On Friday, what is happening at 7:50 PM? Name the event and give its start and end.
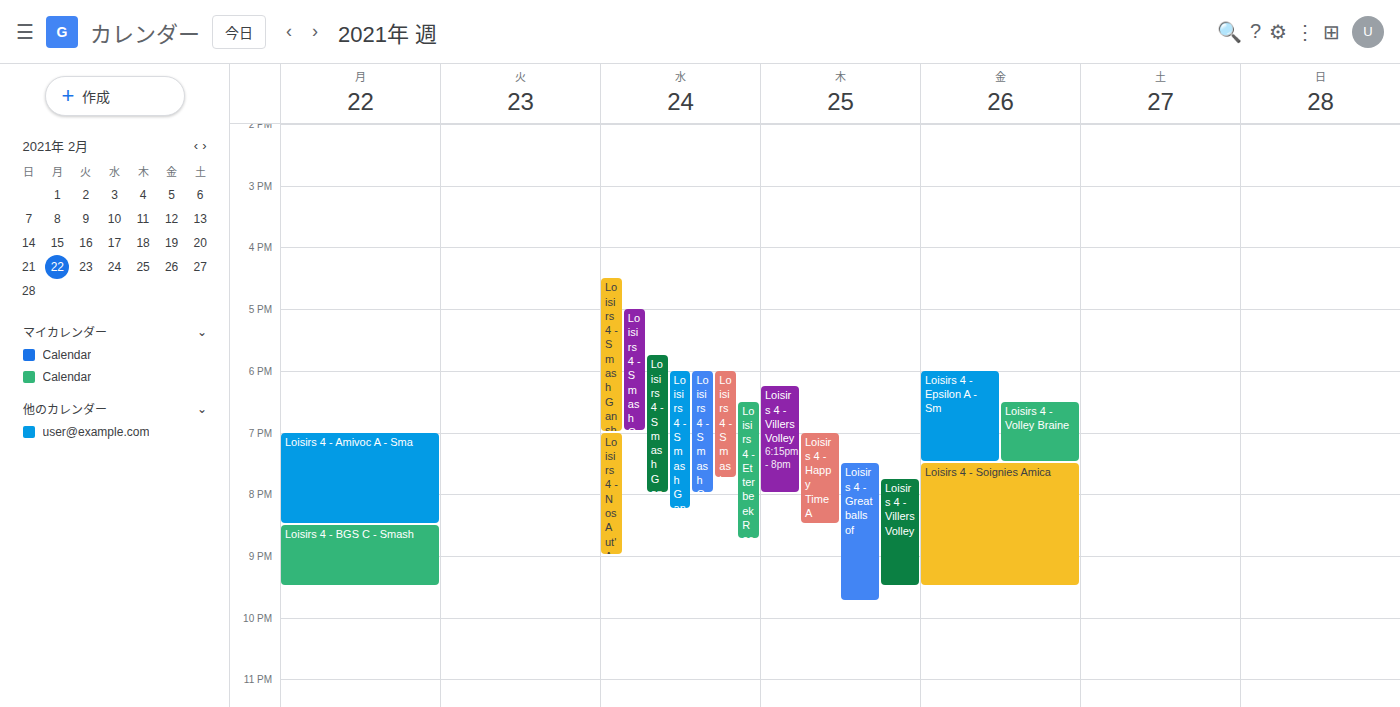
"Loisirs 4 - Soignies Amica", 7:30 PM to 9:30 PM